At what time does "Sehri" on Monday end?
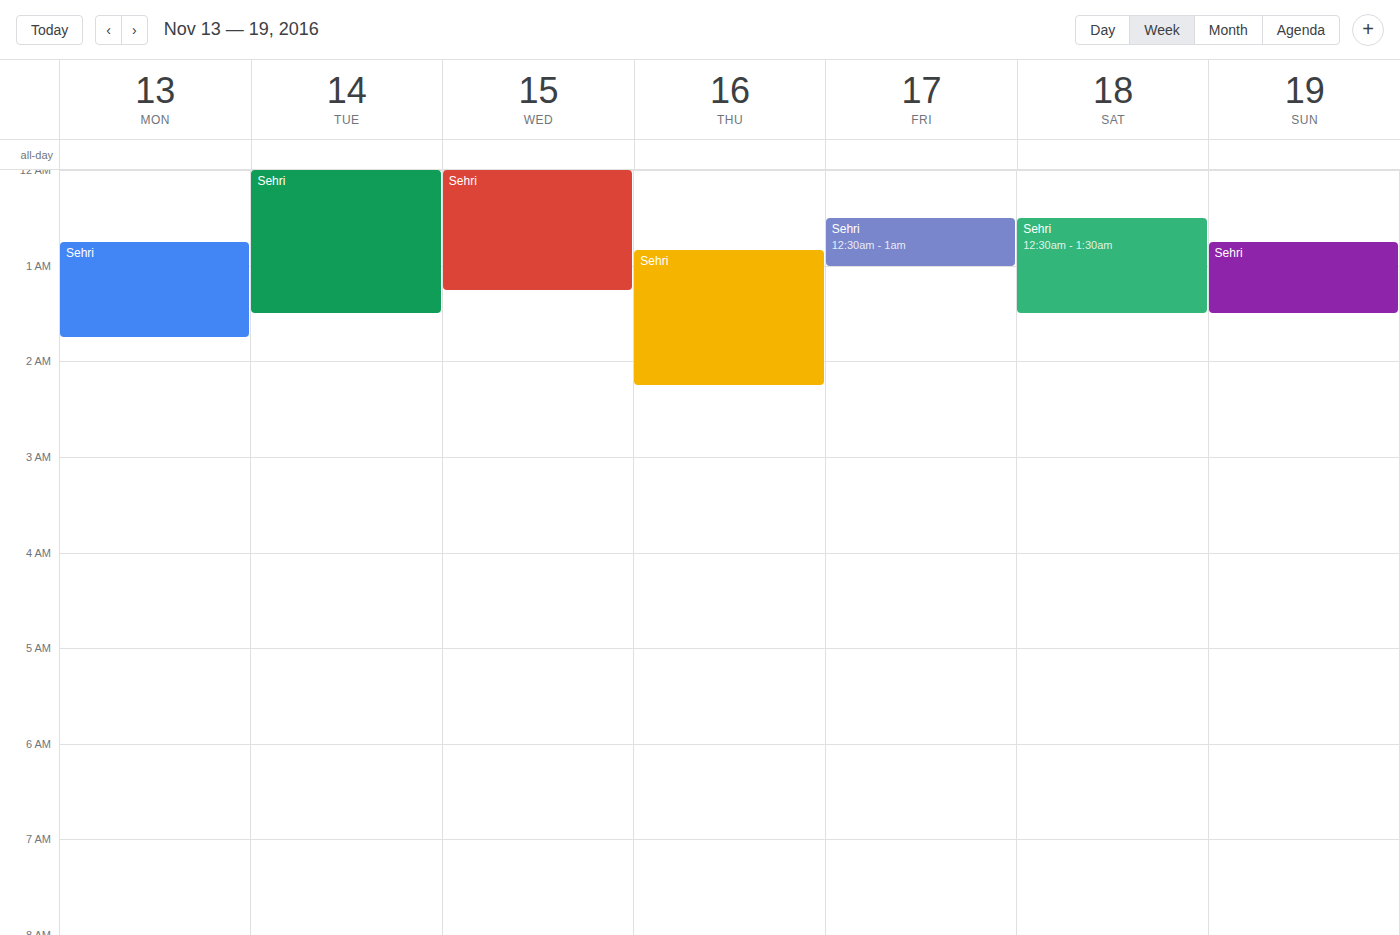
1:45 AM